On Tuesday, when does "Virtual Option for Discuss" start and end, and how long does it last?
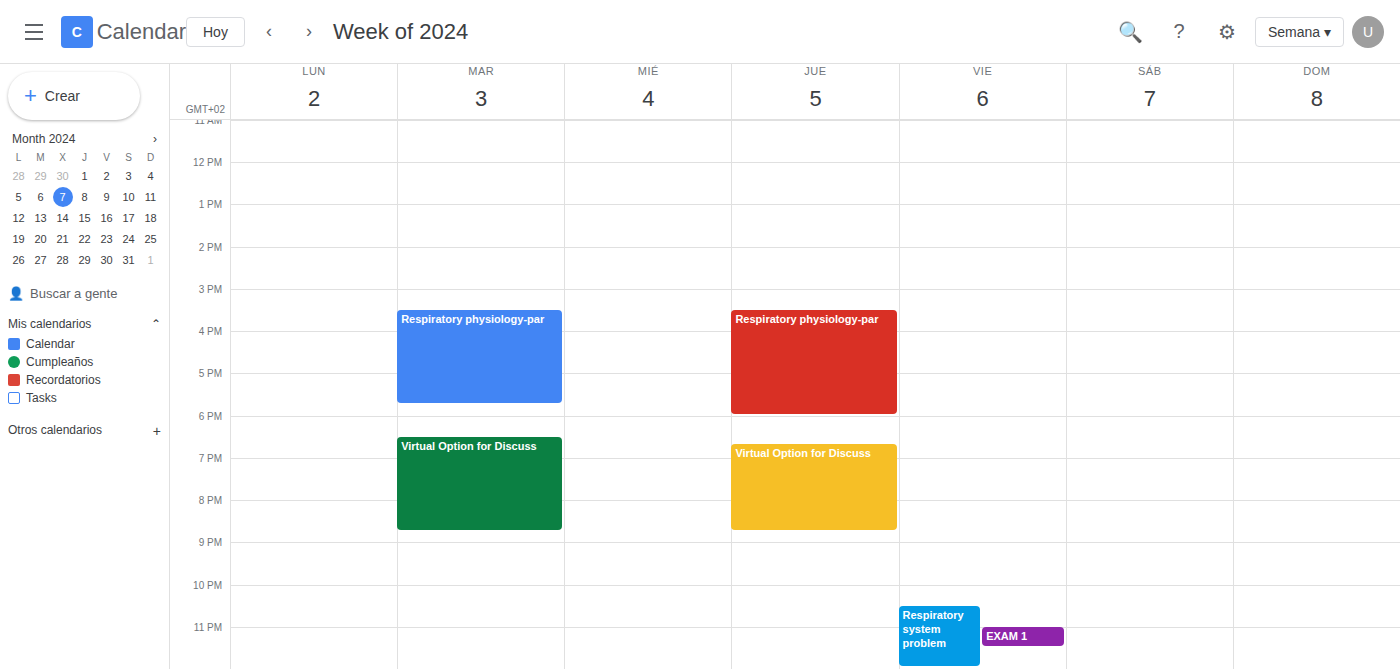
6:30 PM to 8:45 PM, 2 hours 15 minutes